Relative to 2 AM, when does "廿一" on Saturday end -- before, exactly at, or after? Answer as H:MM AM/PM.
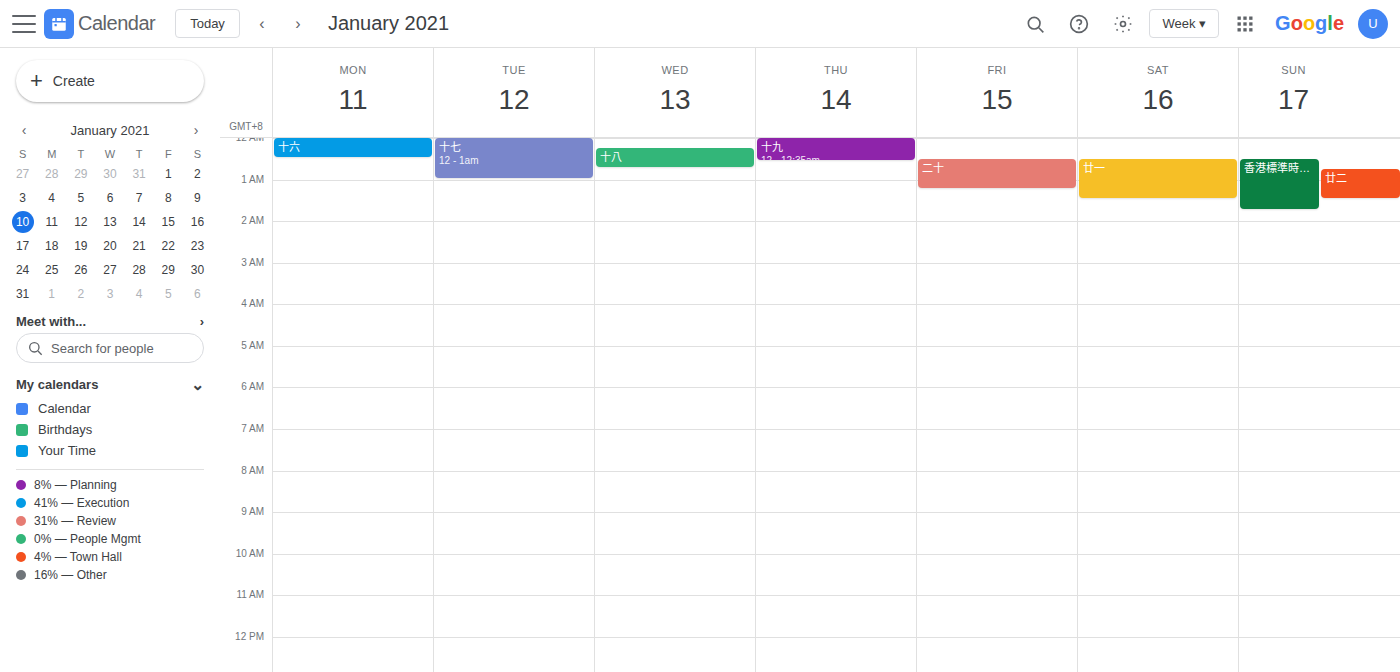
1:30 AM -- before 2 AM, 30 minutes above the 2 AM line.